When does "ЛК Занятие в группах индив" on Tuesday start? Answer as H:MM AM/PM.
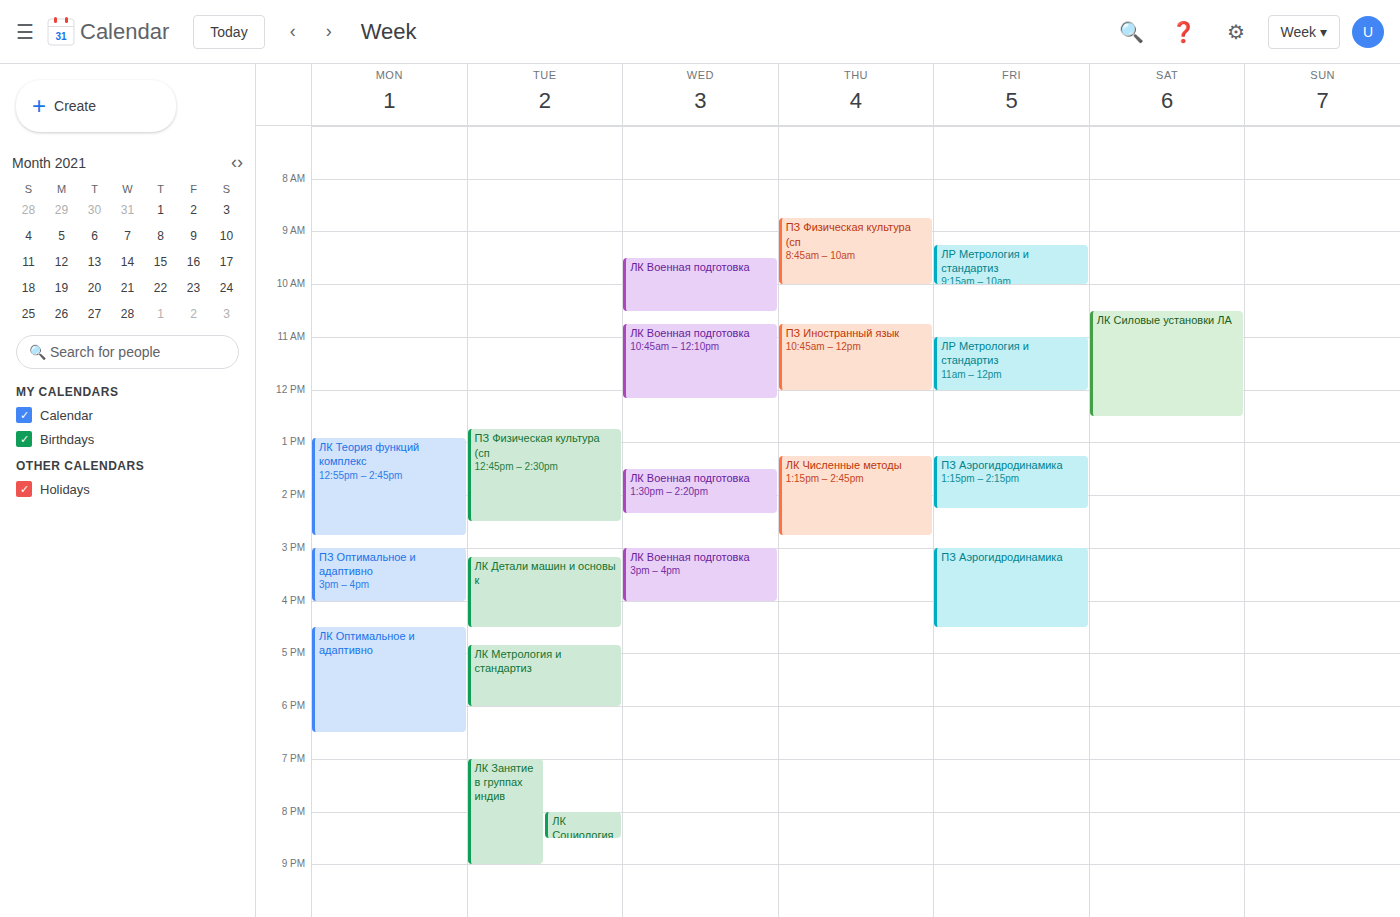
7:00 PM